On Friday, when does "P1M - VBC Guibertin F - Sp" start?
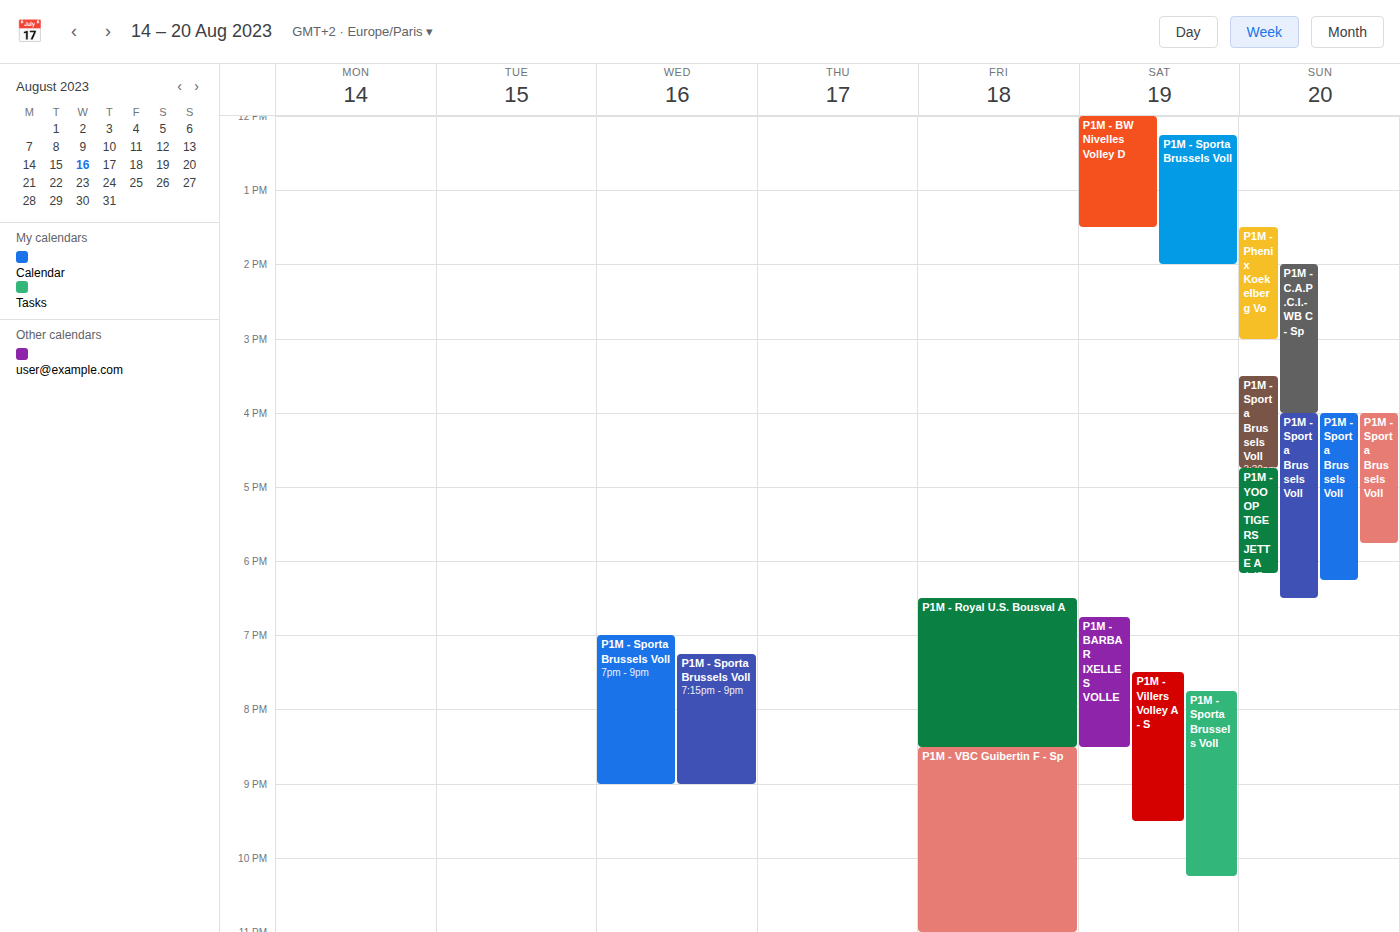
8:30 PM